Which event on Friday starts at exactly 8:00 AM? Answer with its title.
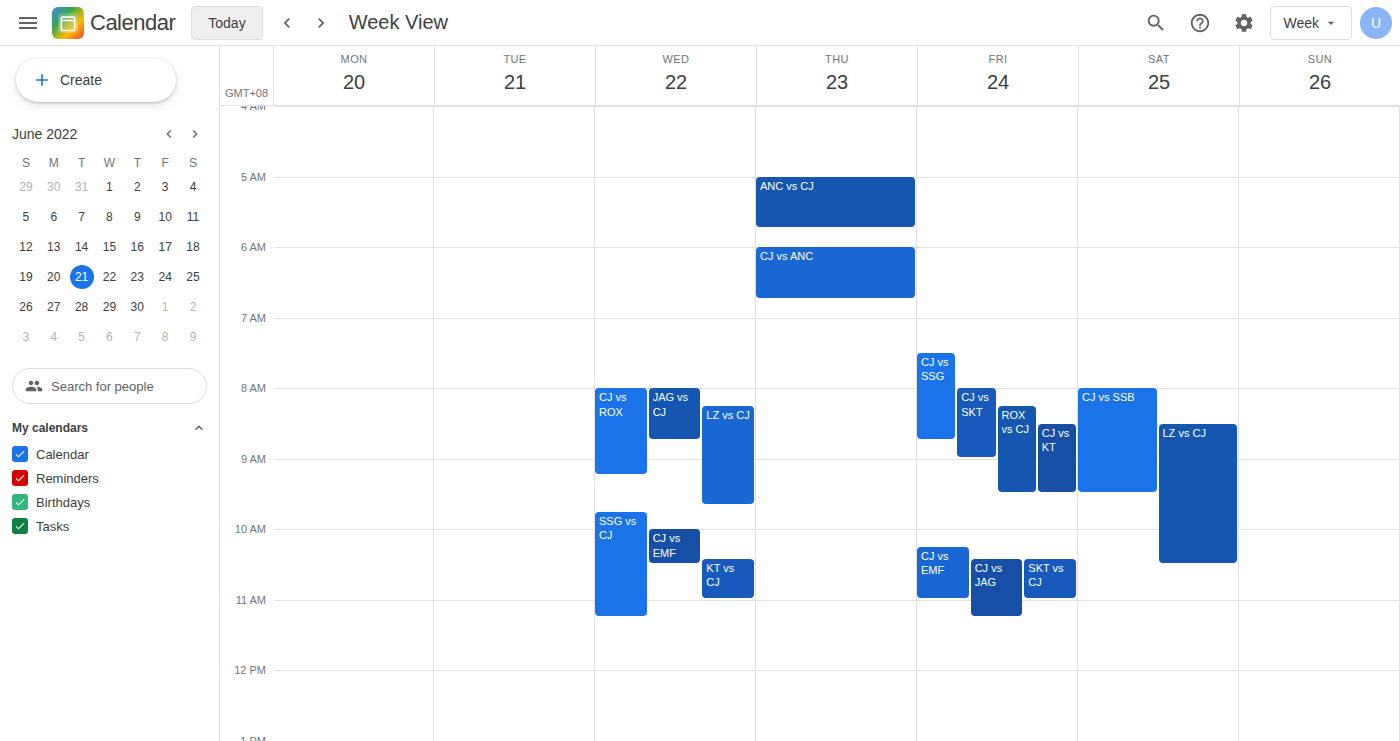
"CJ vs SKT"